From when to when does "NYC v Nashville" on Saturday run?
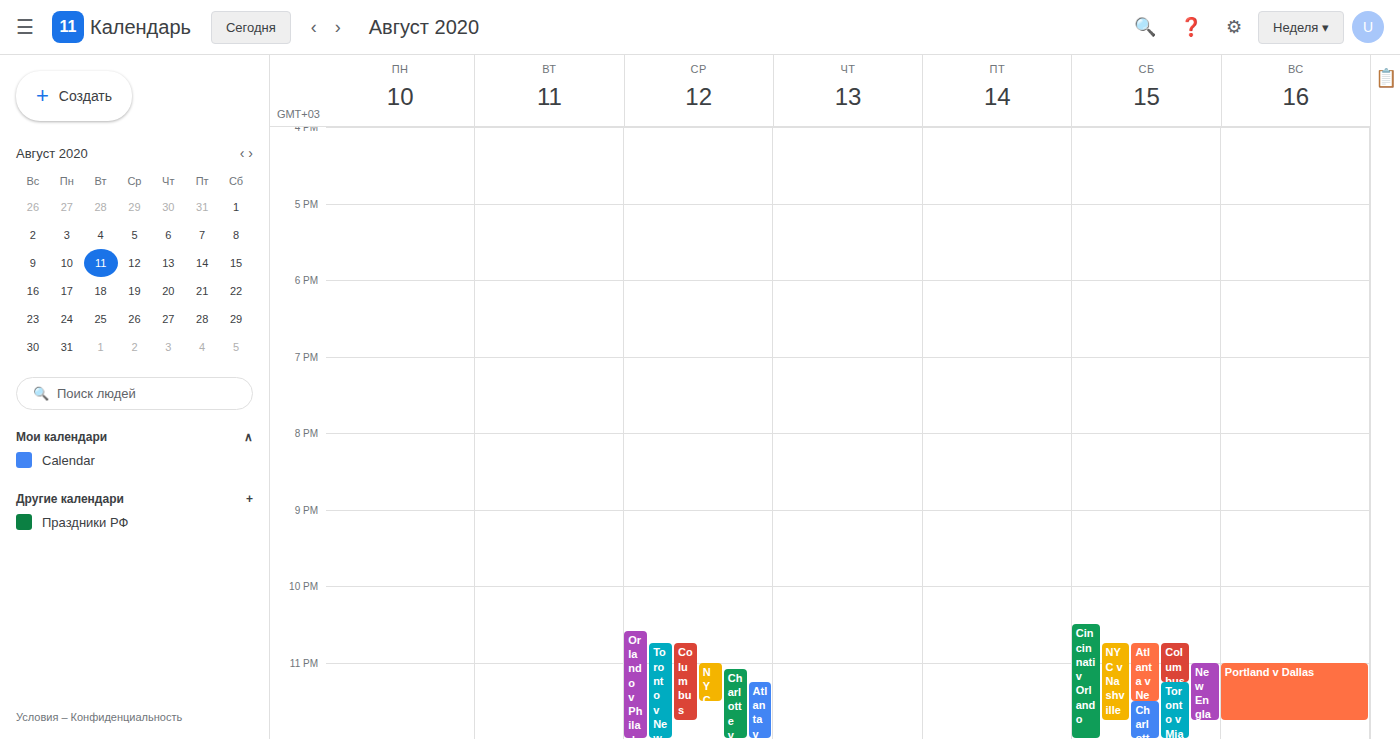
10:45 PM to 11:45 PM